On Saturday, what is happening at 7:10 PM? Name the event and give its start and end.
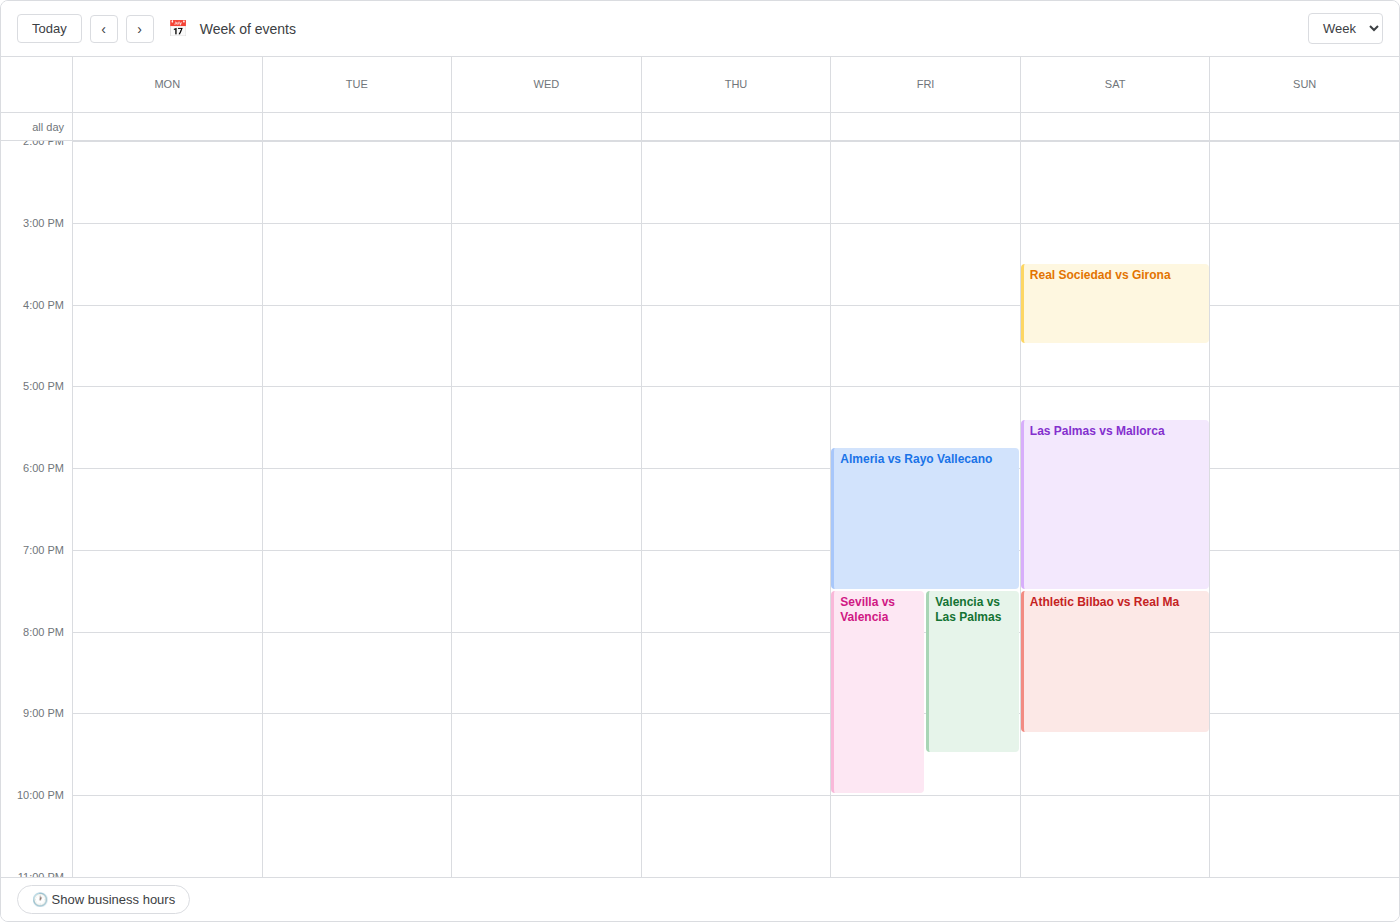
"Las Palmas vs Mallorca", 5:25 PM to 7:30 PM